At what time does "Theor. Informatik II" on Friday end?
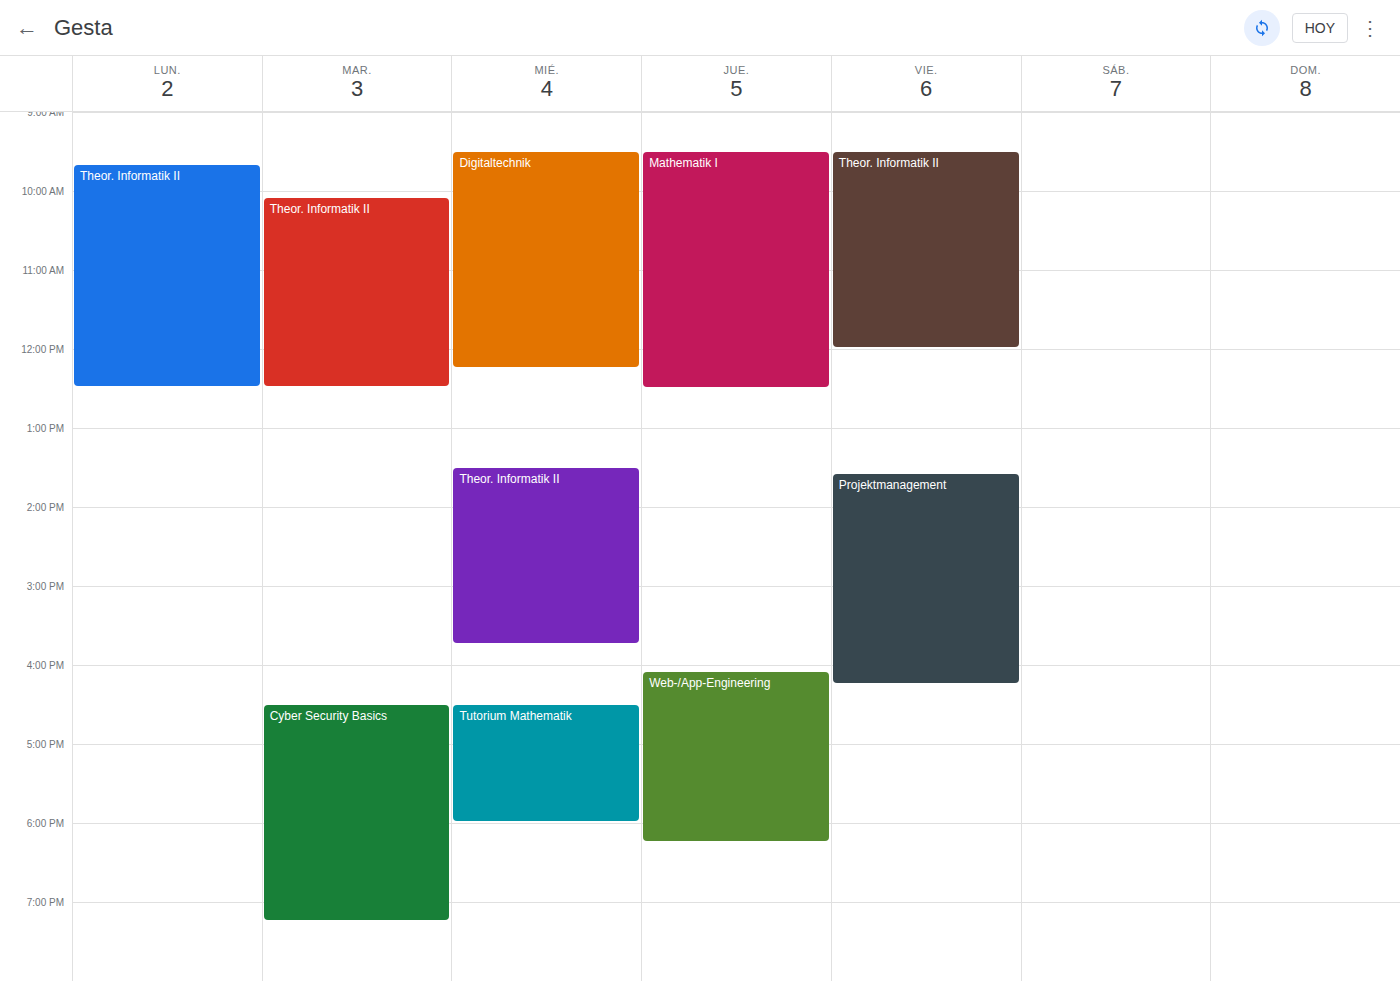
12:00 PM